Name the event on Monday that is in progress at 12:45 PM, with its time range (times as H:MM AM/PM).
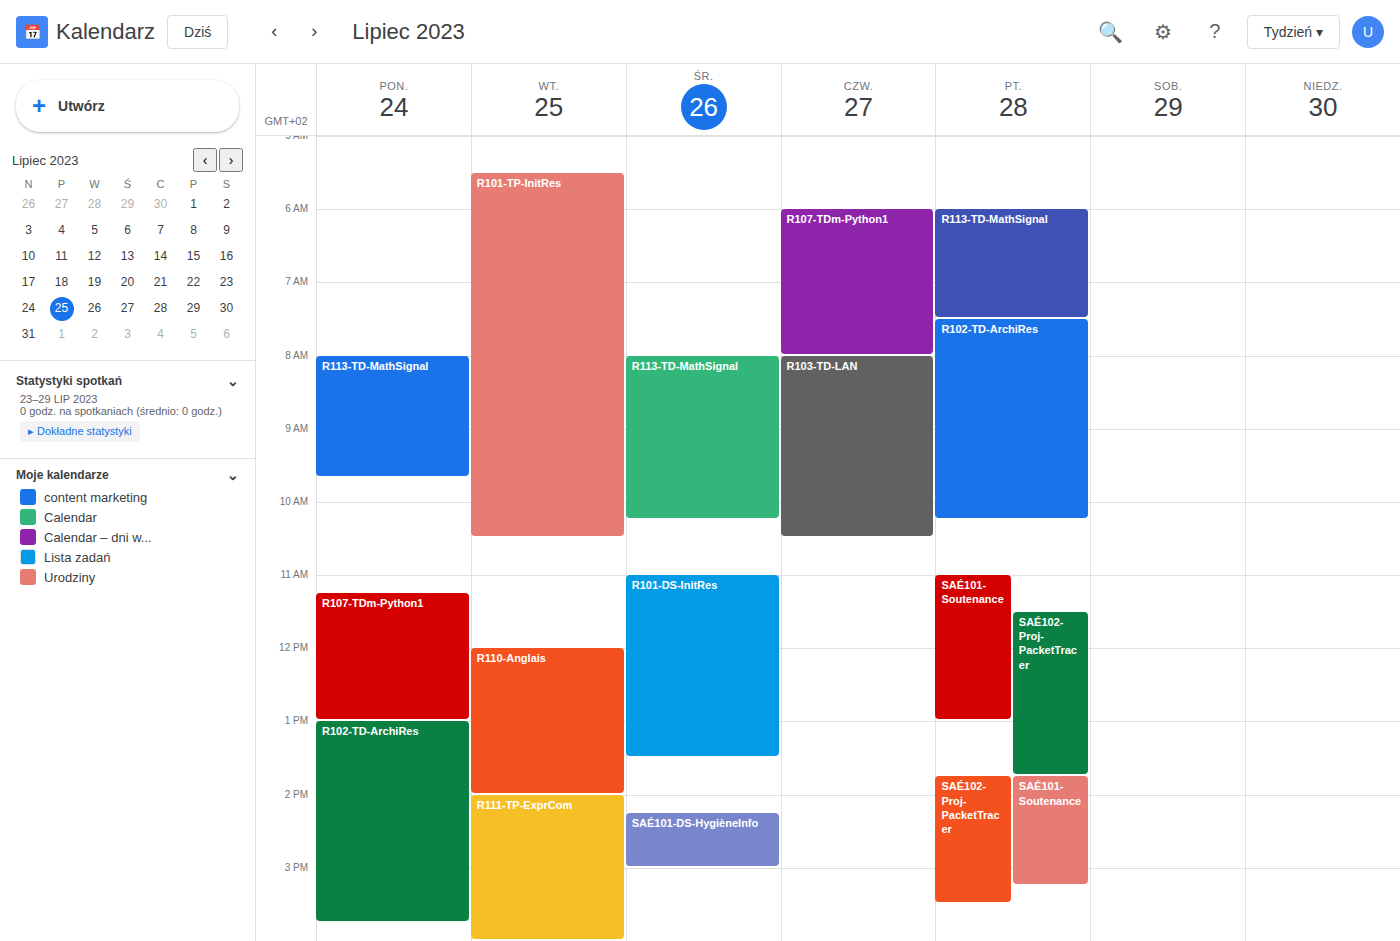
"R107-TDm-Python1", 11:15 AM to 1:00 PM